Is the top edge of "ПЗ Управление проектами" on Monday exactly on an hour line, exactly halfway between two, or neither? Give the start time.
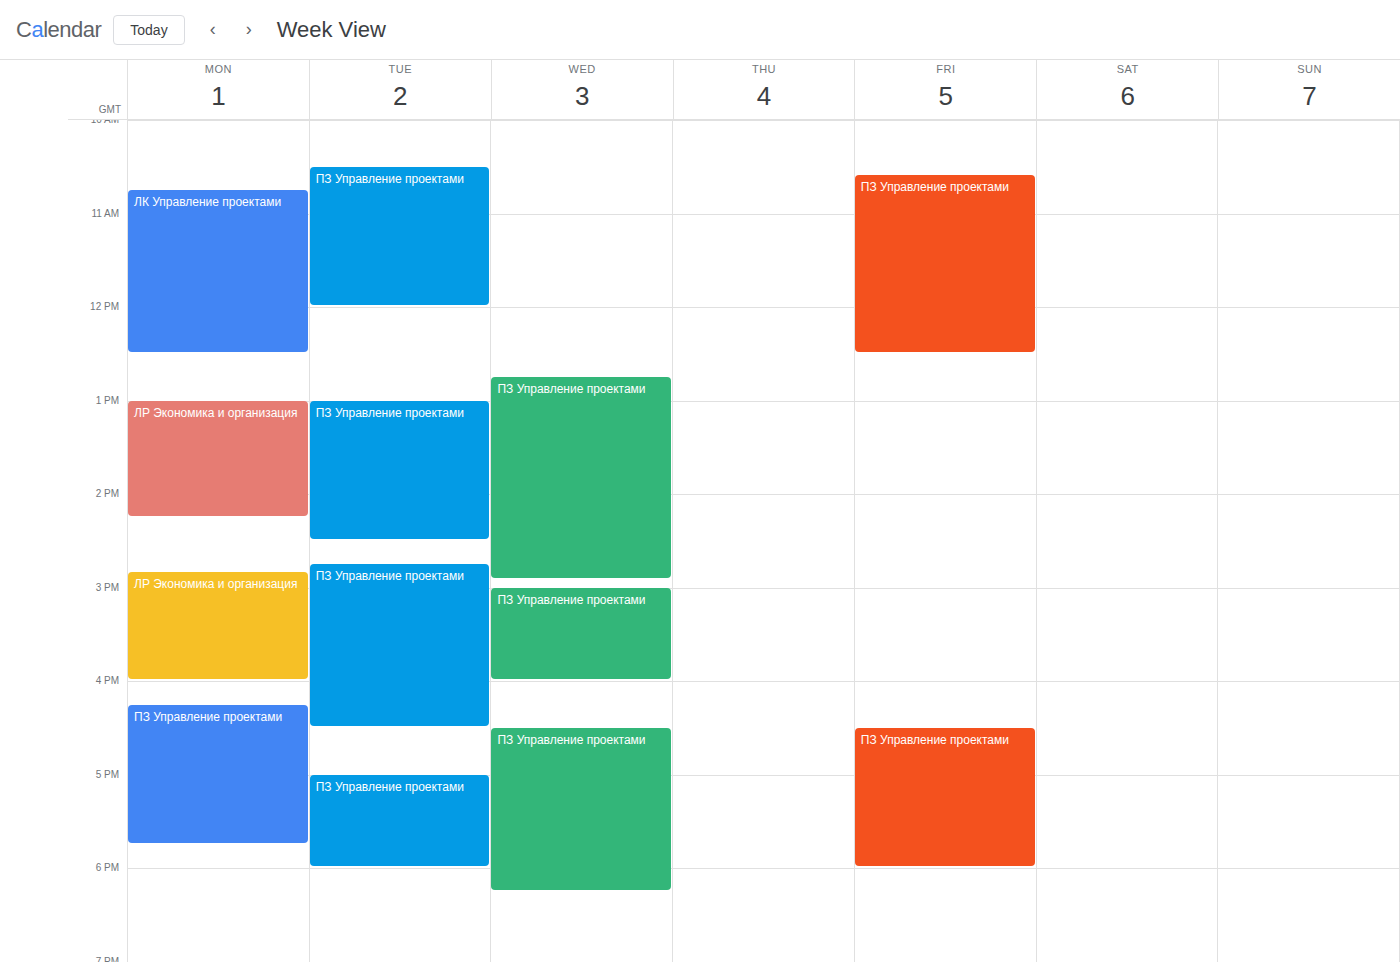
4:15 PM -- neither: a quarter of the way from the 4 PM line to the 5 PM line.